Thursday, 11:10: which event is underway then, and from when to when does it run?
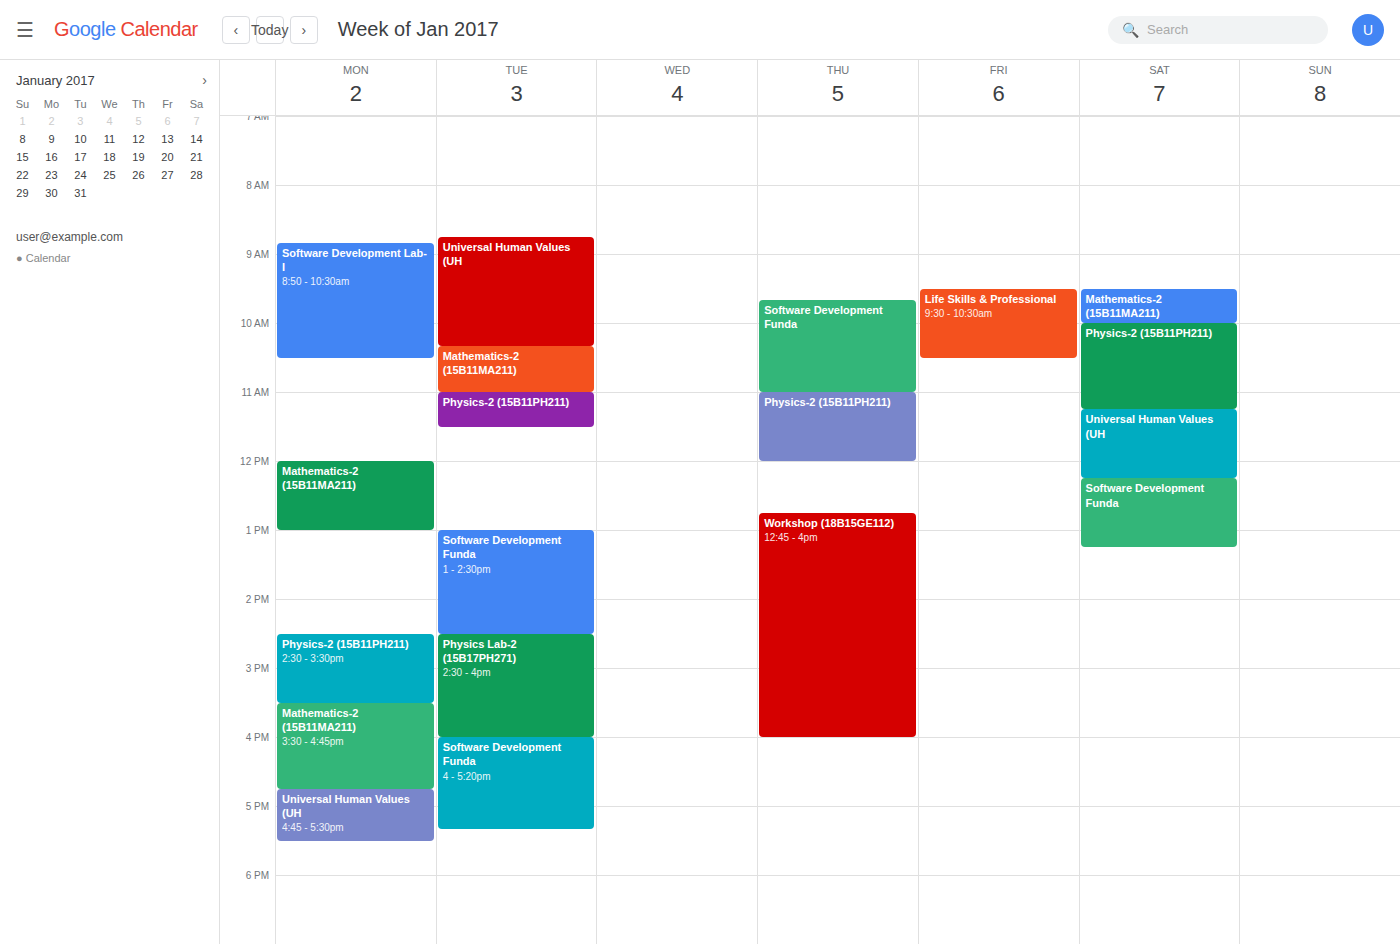
"Physics-2 (15B11PH211)", 11:00 to 12:00